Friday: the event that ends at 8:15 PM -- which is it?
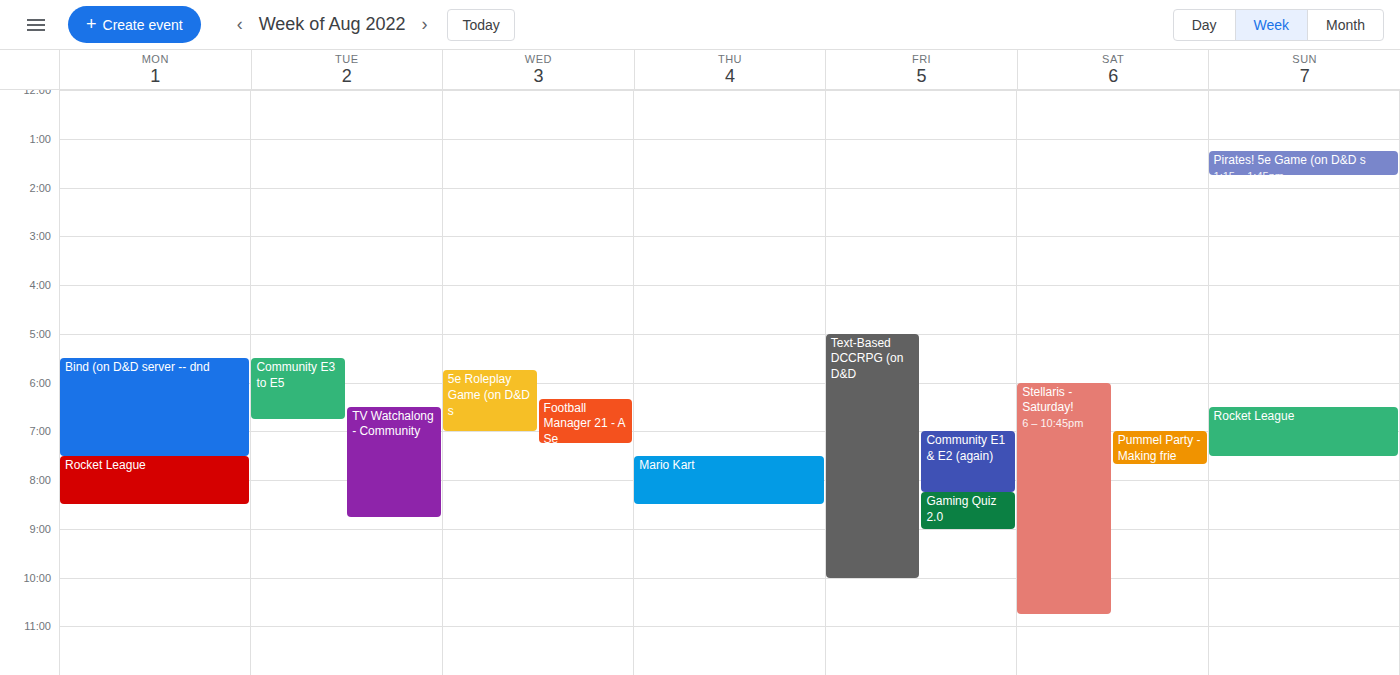
"Community E1 & E2 (again)"